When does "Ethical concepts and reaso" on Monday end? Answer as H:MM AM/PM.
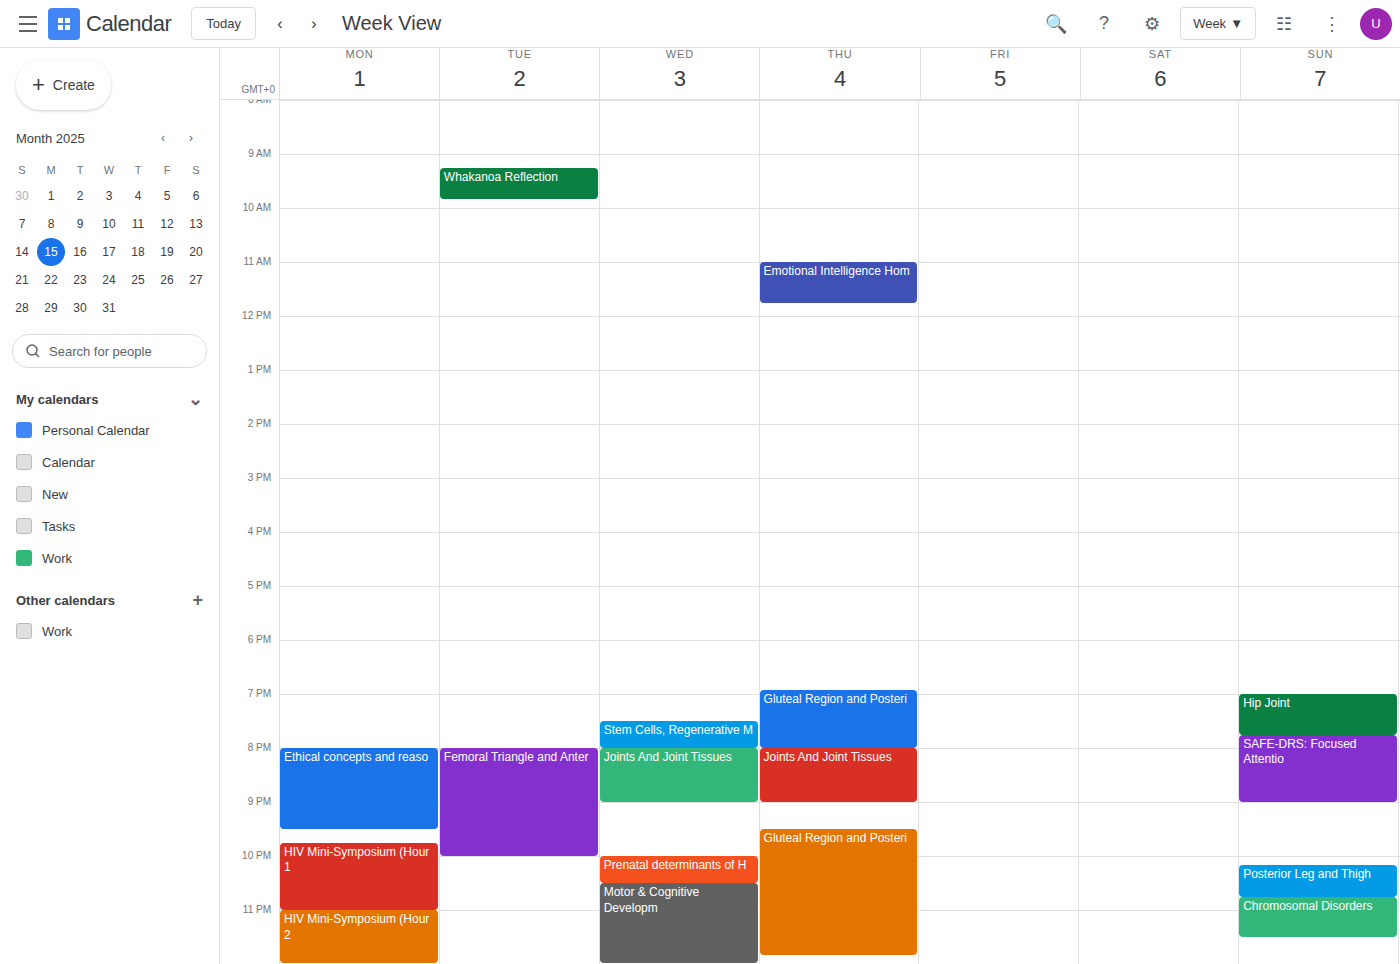
9:30 PM